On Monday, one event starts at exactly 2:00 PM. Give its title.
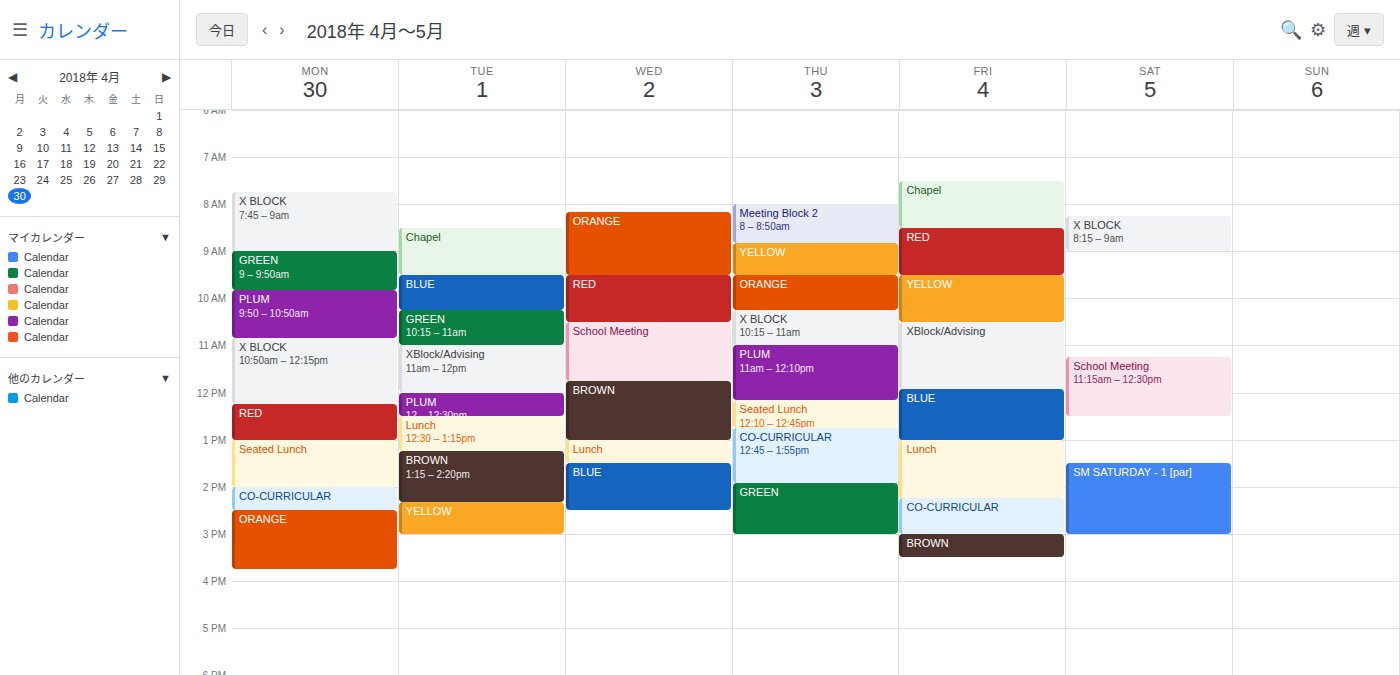
"CO-CURRICULAR"